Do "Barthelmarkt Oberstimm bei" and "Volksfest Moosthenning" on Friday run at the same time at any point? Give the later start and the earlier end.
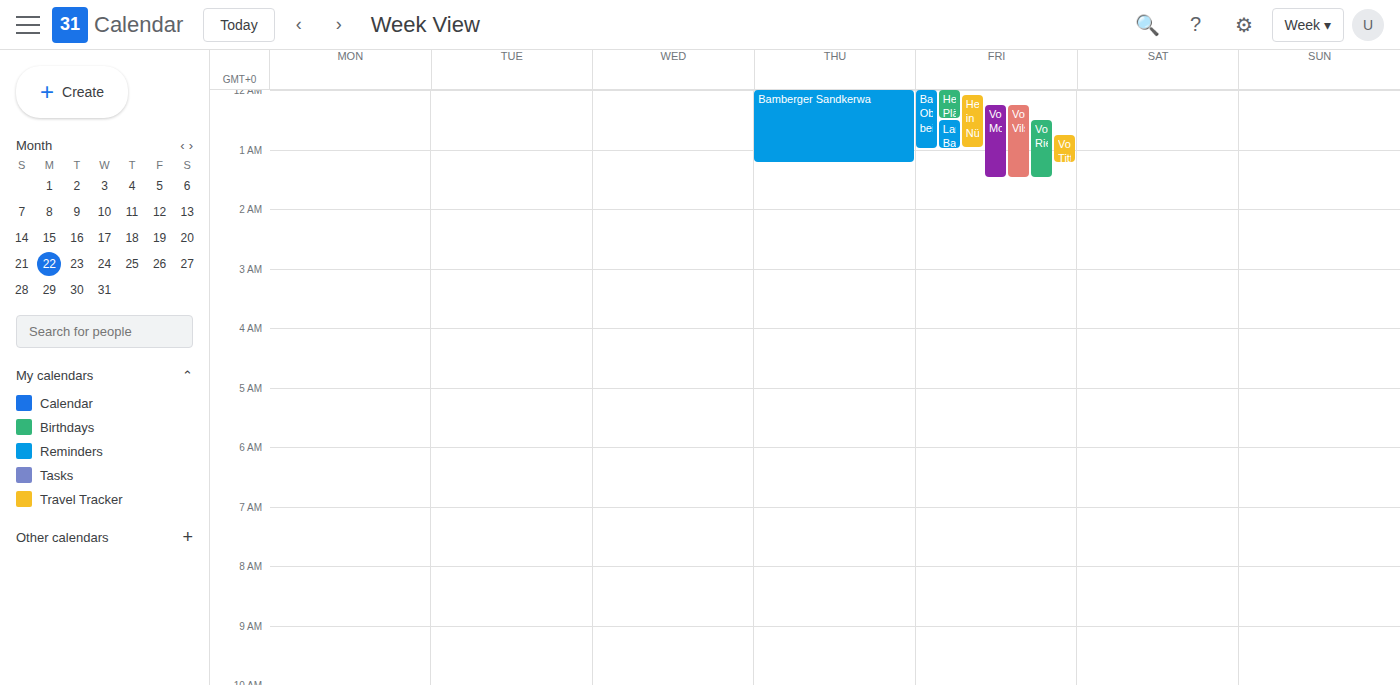
"Volksfest Moosthenning" starts at 12:15 AM, before "Barthelmarkt Oberstimm bei" ends at 1:00 AM -- they overlap.